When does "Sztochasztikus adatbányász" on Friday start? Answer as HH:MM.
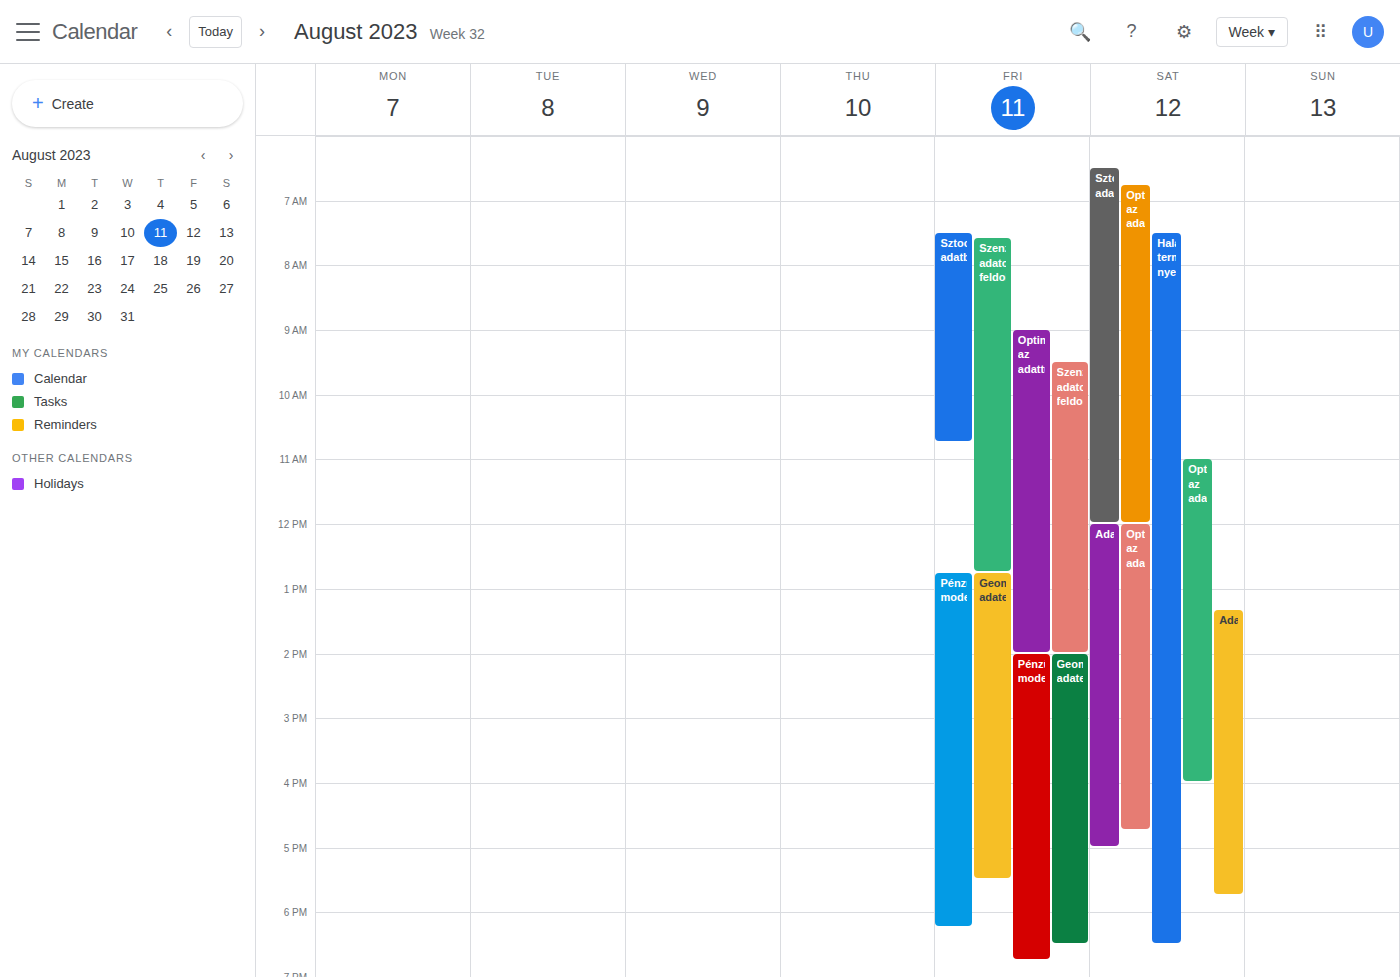
07:30